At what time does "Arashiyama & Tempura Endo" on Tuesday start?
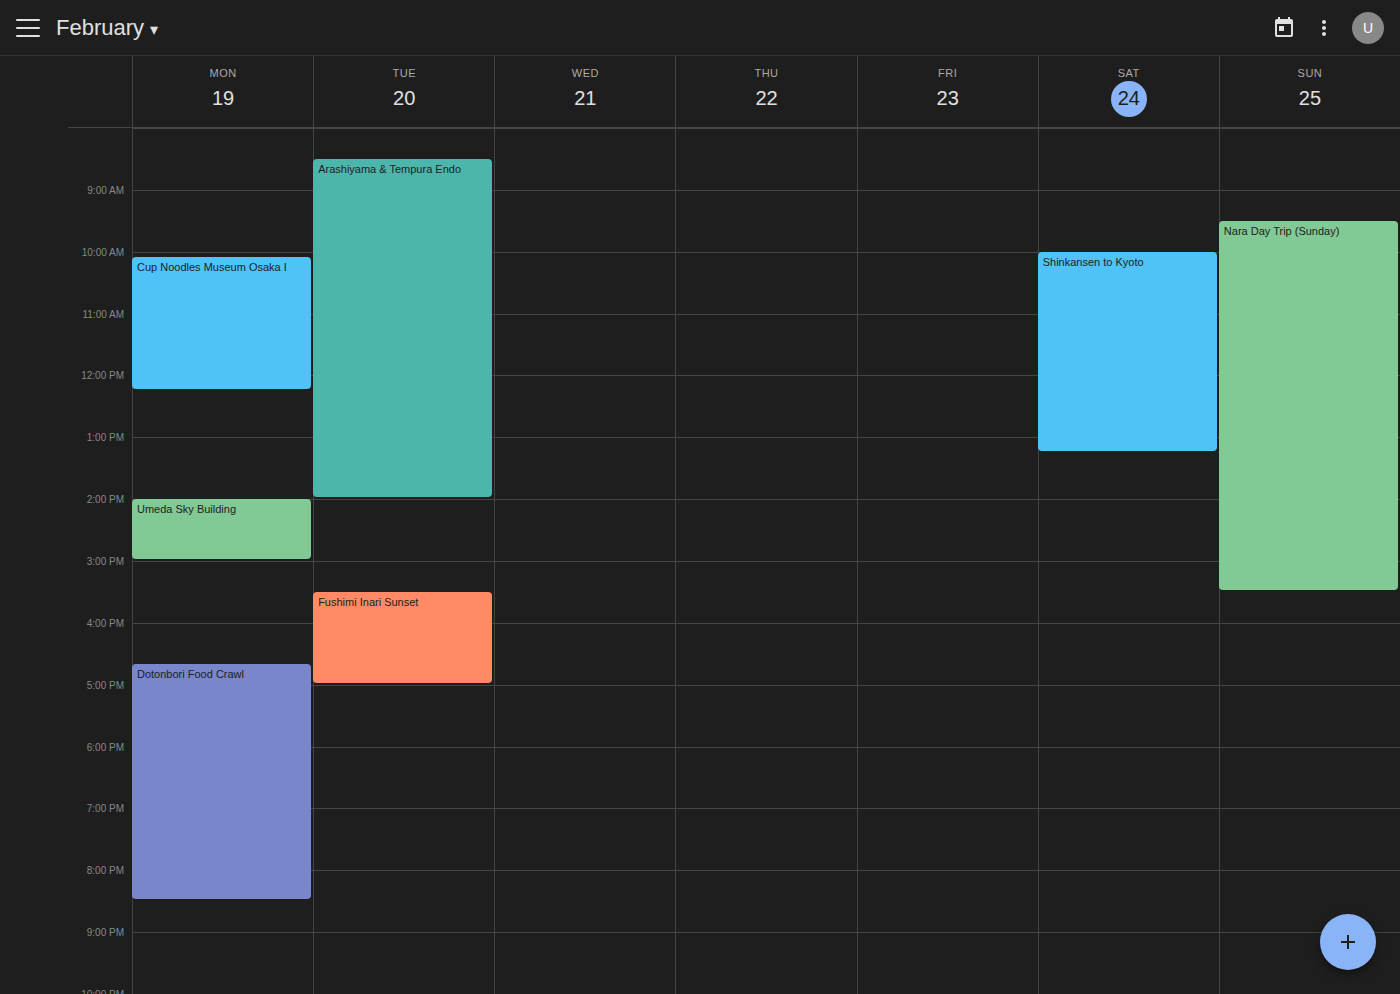
8:30 AM